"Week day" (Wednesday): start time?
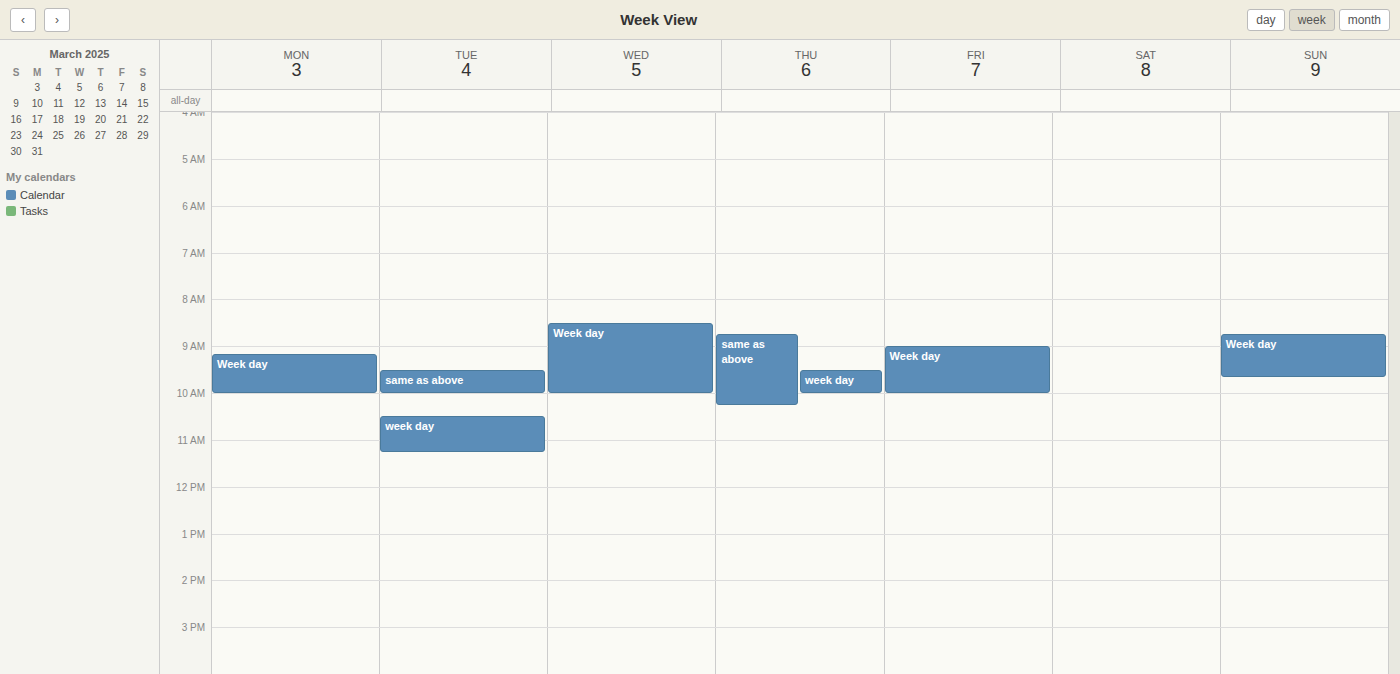
8:30 AM